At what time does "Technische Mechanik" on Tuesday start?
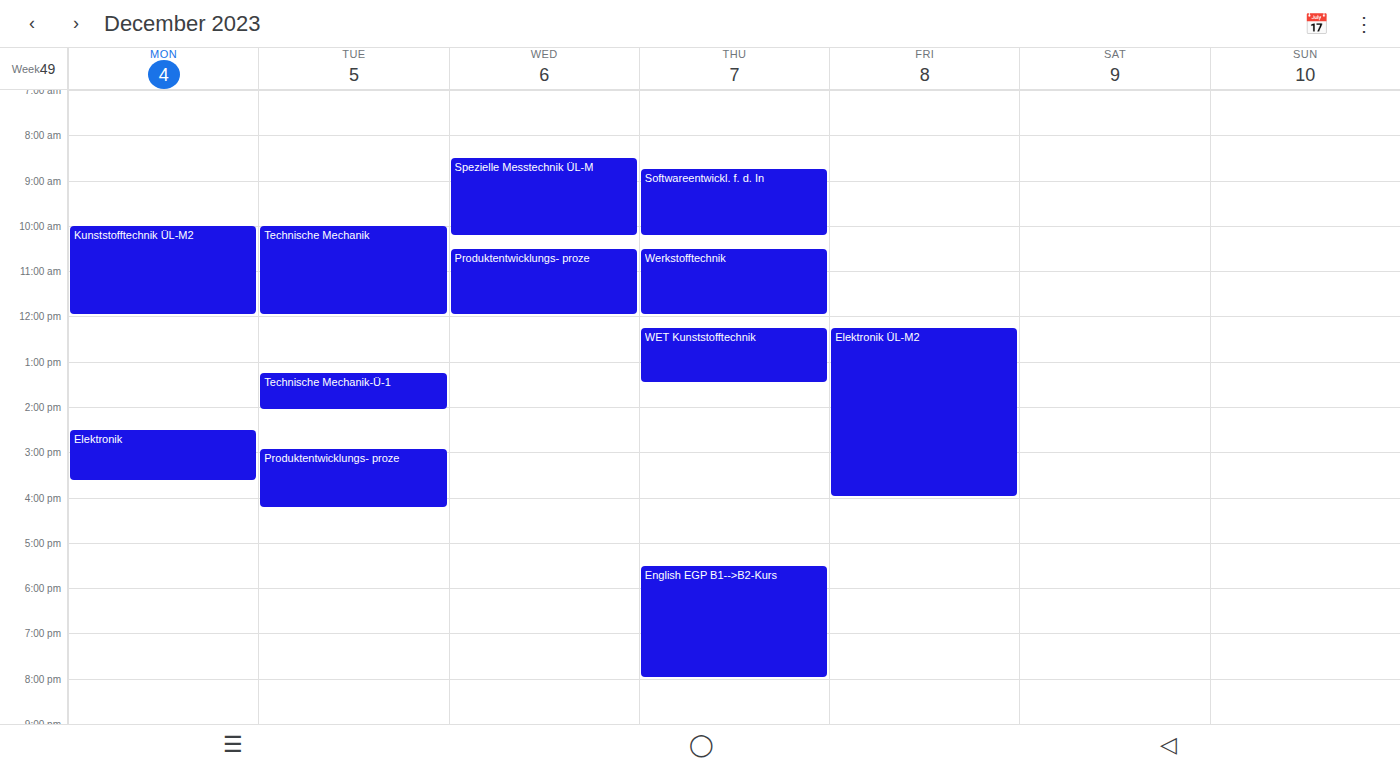
10:00